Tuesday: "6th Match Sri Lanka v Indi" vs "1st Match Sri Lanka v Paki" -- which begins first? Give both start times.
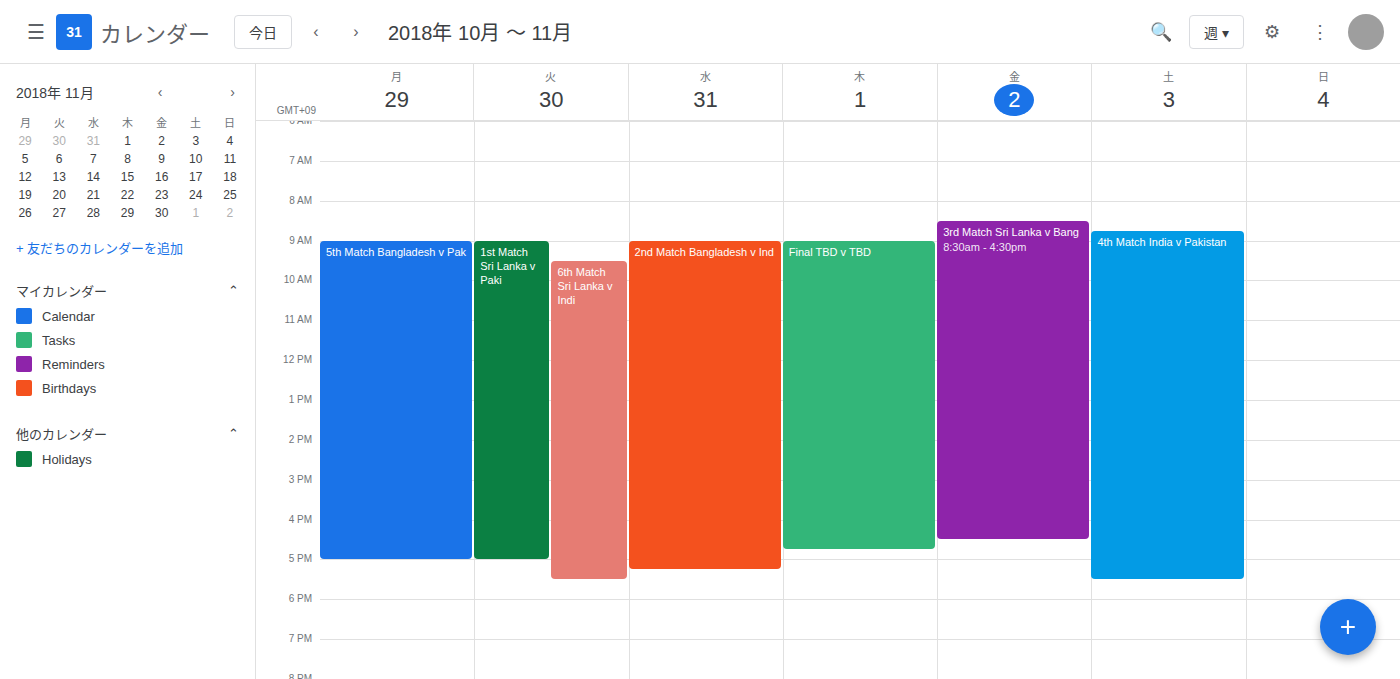
"1st Match Sri Lanka v Paki" 9:00 AM; "6th Match Sri Lanka v Indi" 9:30 AM.